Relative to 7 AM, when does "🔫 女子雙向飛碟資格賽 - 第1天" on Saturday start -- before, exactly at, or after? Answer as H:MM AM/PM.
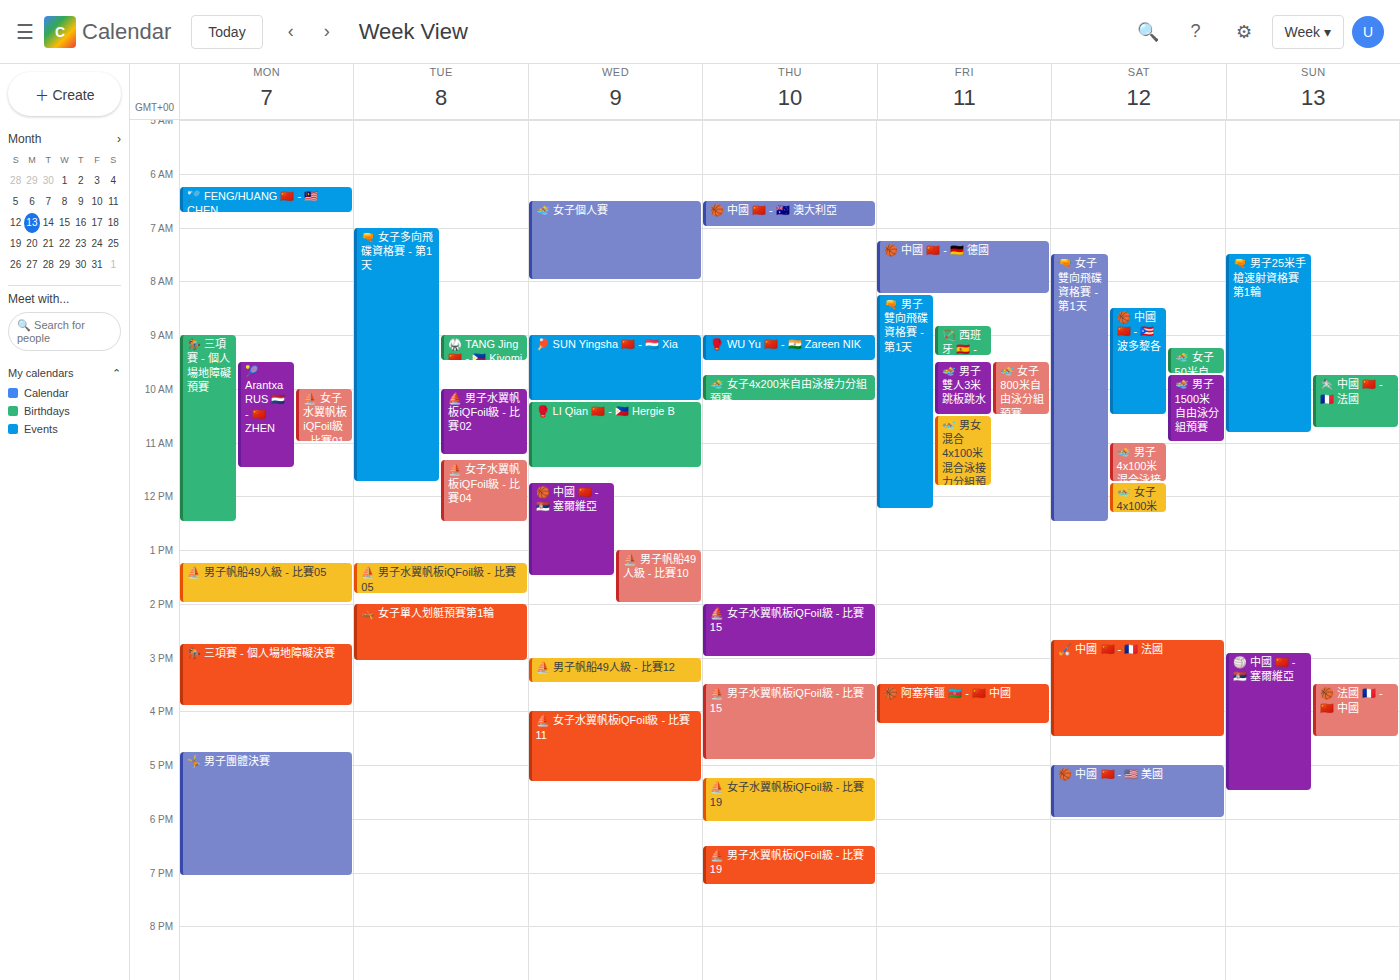
7:30 AM -- after 7 AM, 30 minutes below the 7 AM line.